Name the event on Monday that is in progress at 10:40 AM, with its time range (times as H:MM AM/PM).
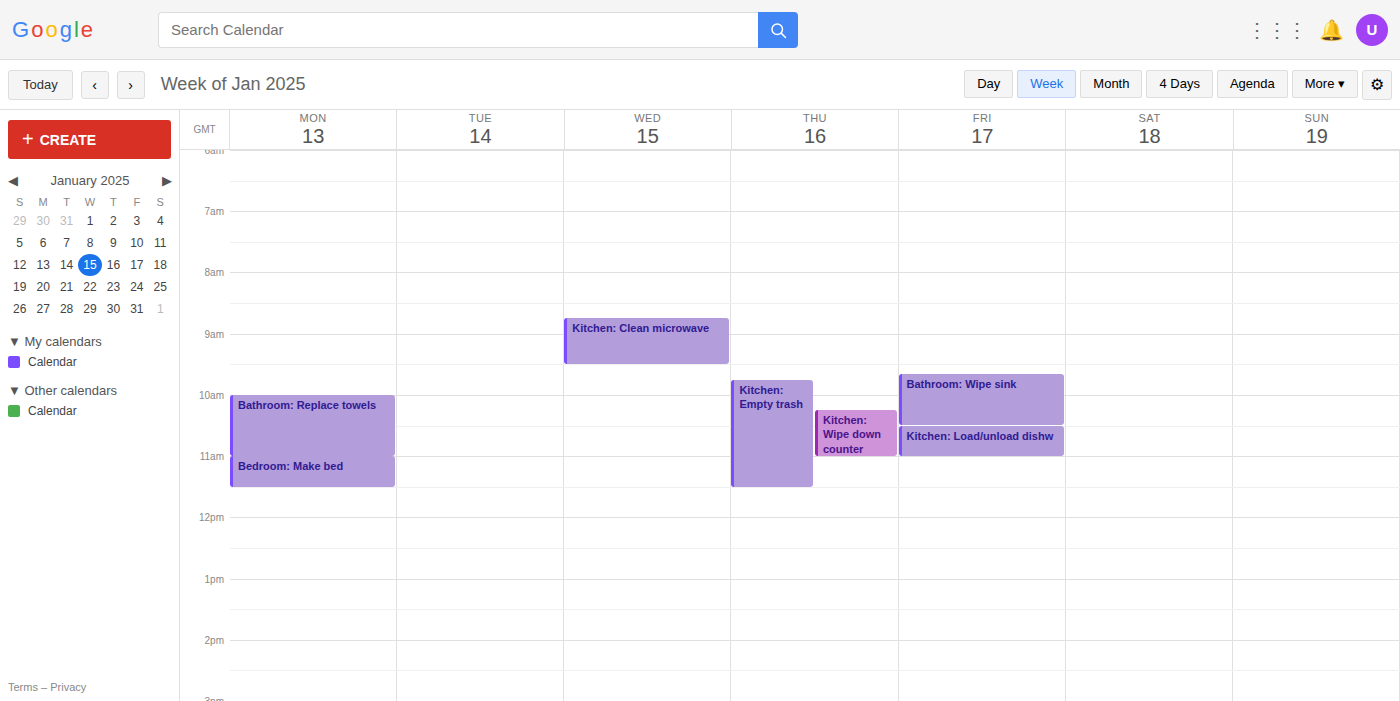
"Bathroom: Replace towels", 10:00 AM to 11:00 AM